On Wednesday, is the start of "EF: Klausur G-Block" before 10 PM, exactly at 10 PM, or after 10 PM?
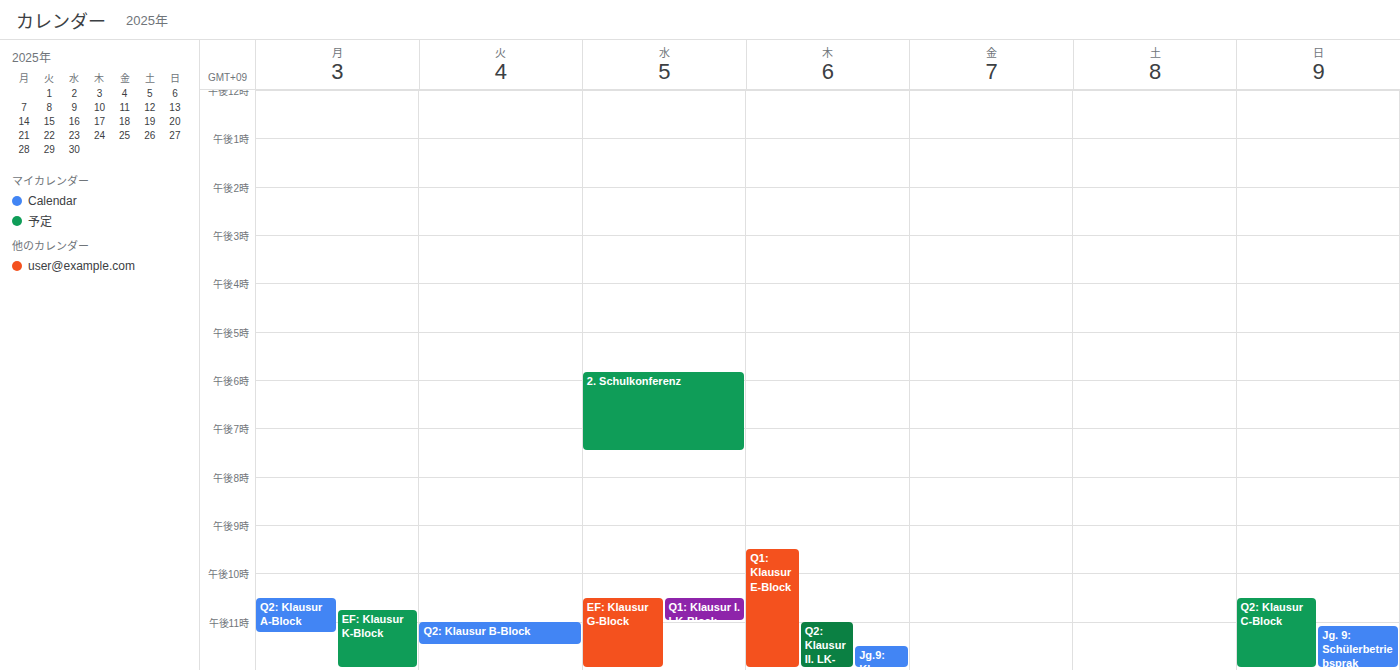
10:30 PM -- after 10 PM, 30 minutes below the 10 PM line.